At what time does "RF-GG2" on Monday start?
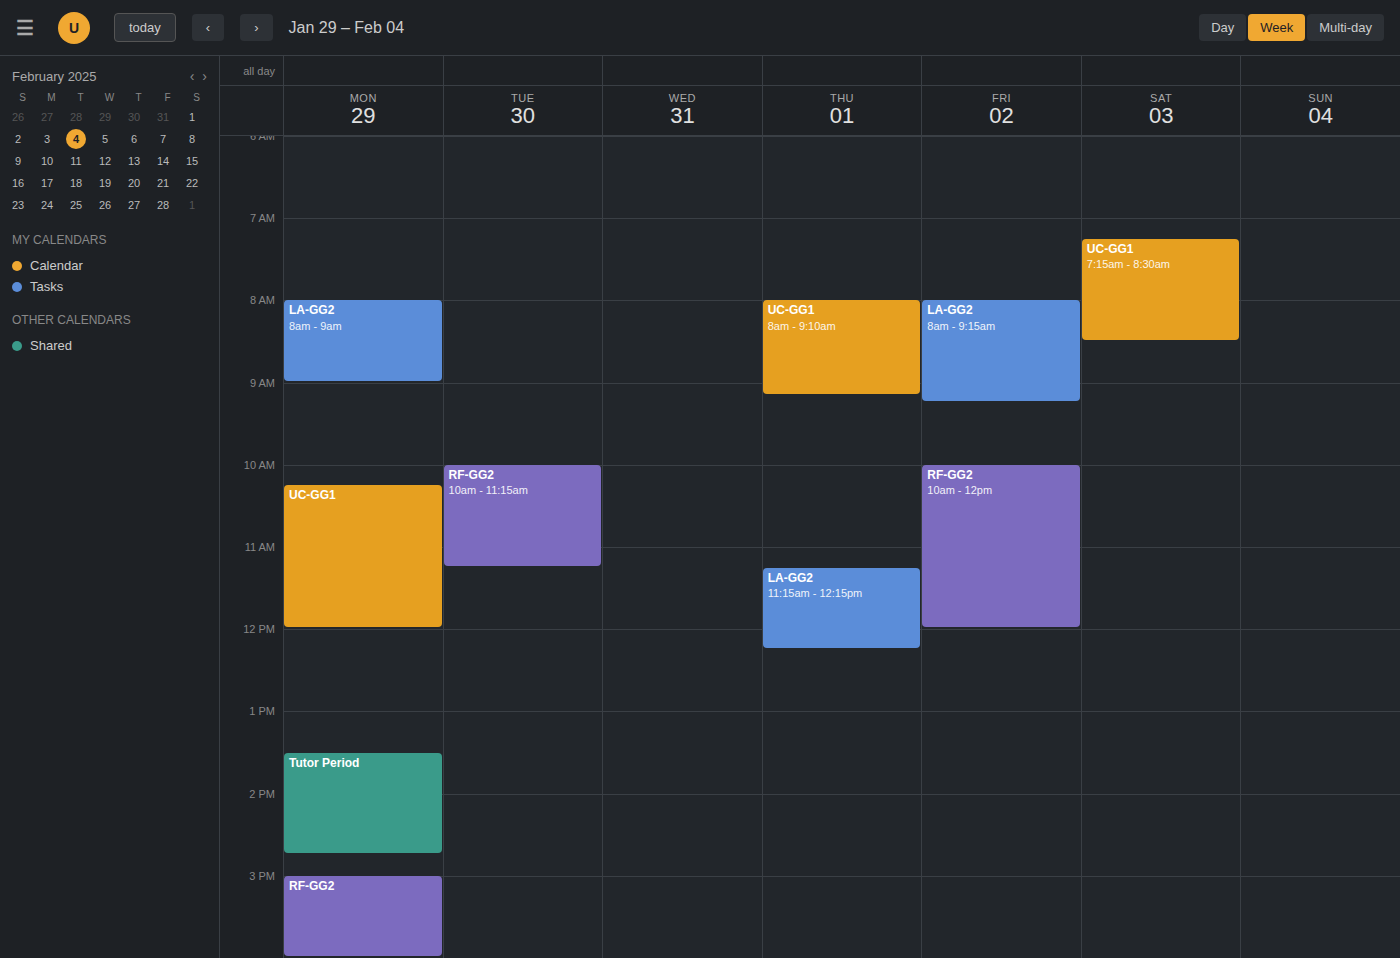
3:00 PM